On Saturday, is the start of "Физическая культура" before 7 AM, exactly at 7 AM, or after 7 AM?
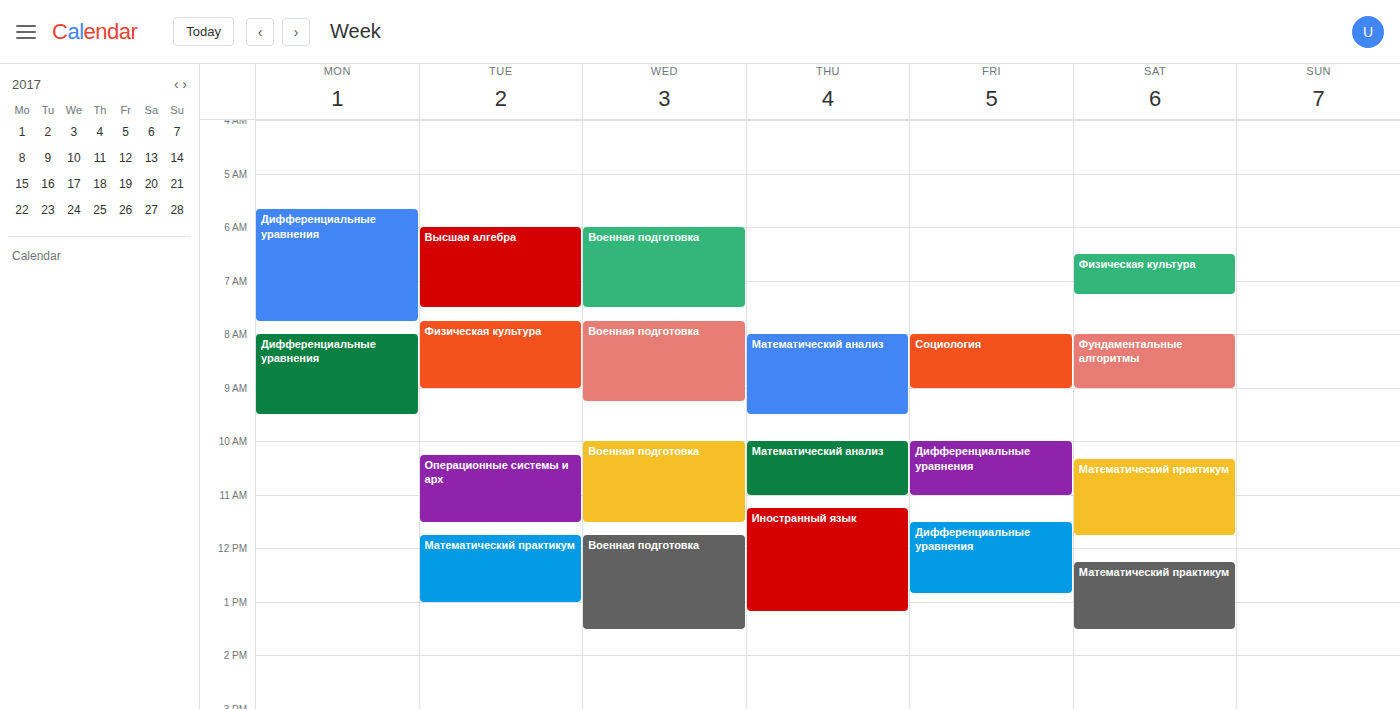
6:30 AM -- before 7 AM, 30 minutes above the 7 AM line.